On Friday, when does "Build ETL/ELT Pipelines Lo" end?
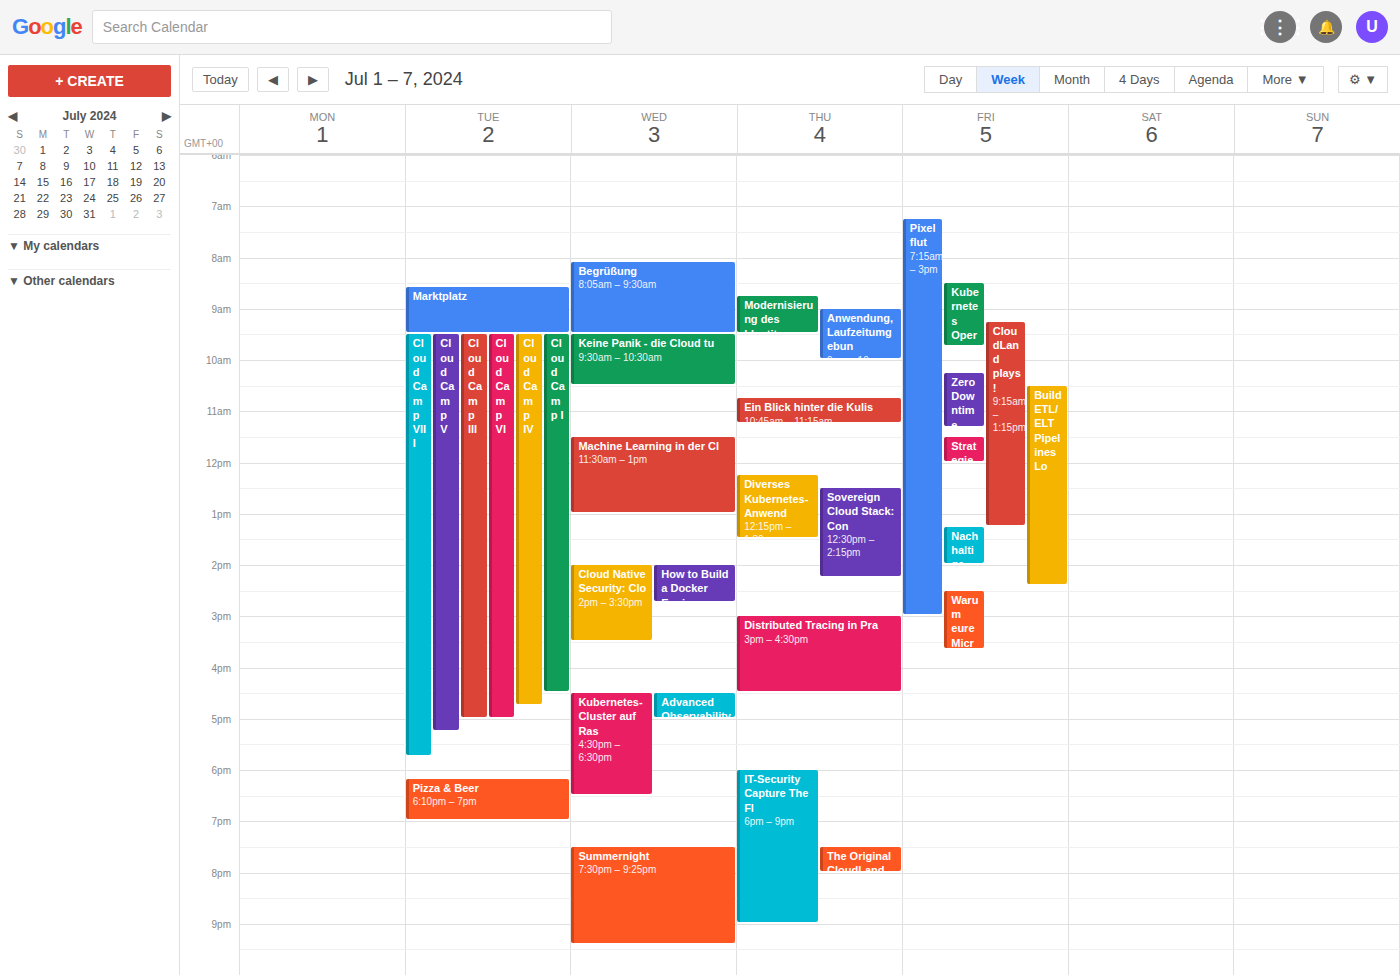
14:25